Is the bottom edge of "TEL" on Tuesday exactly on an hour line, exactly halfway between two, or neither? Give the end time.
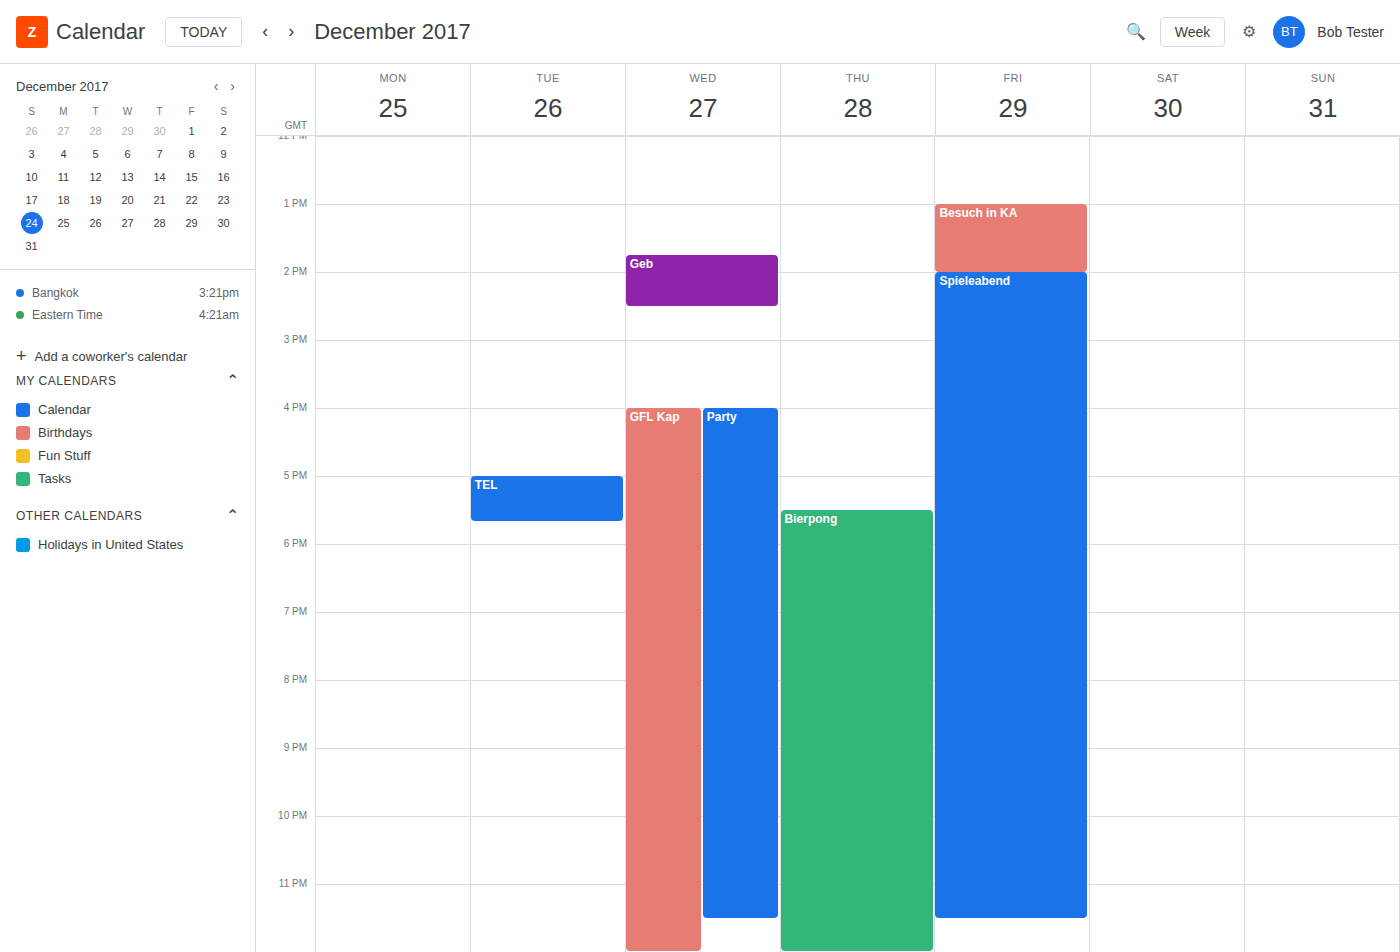
17:40 -- neither: 40 minutes below the 17:00 line and 20 minutes above the 18:00 line.